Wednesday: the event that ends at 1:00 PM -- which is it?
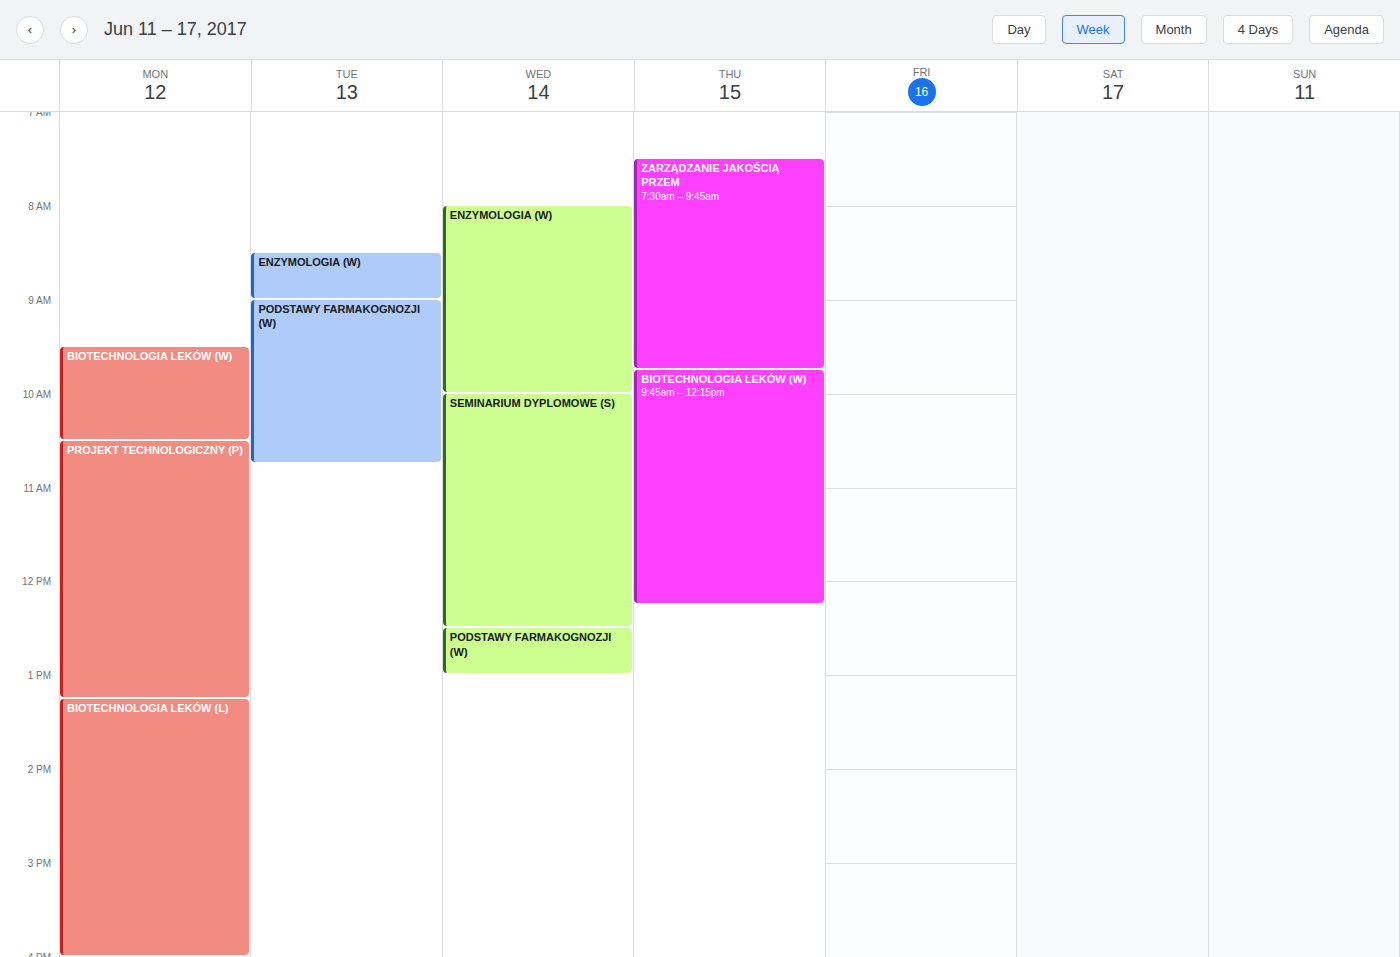
"PODSTAWY FARMAKOGNOZJI (W)"